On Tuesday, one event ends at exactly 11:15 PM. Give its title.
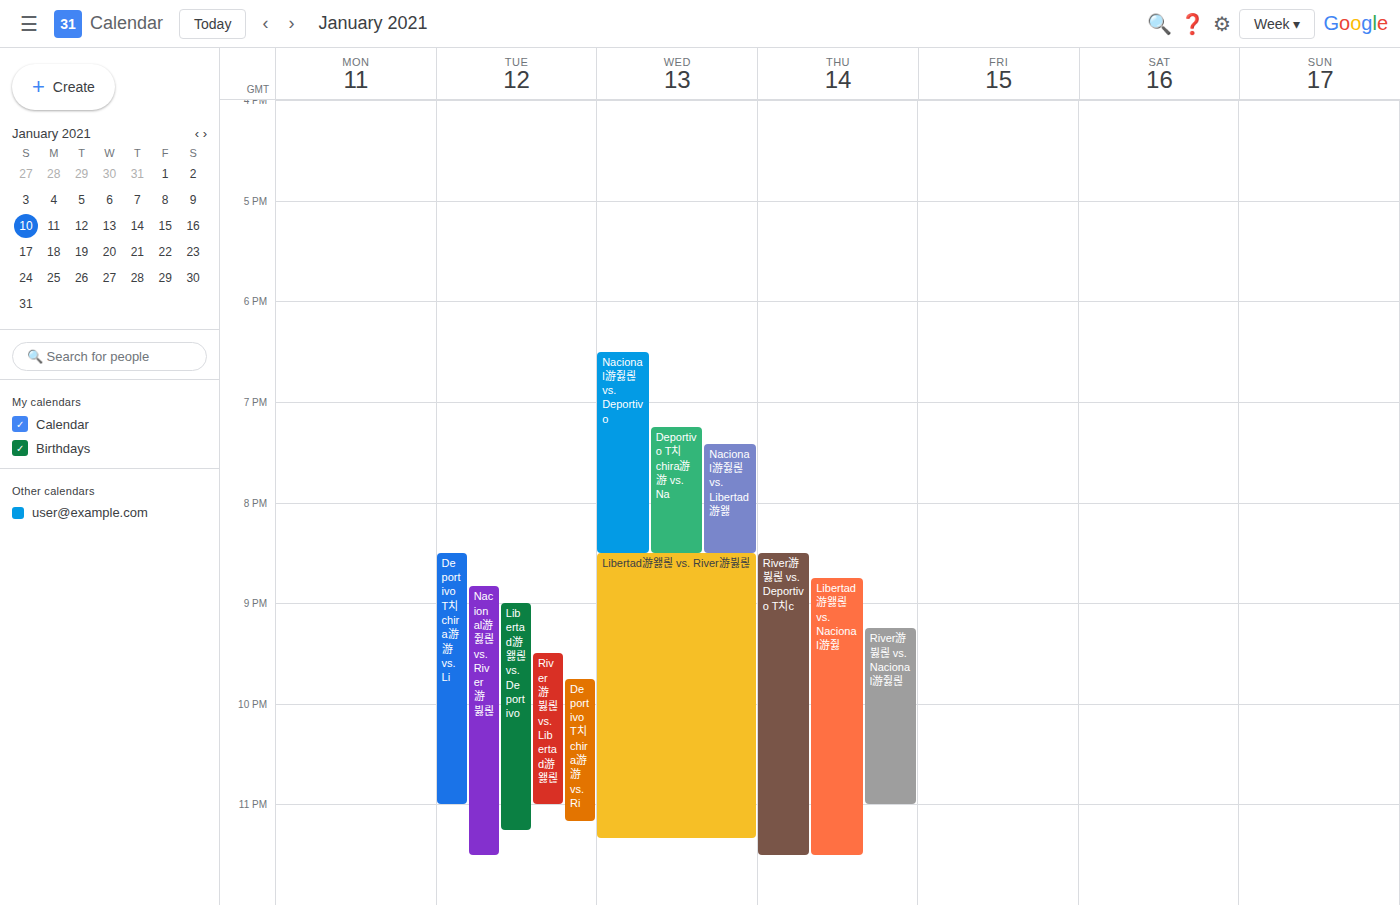
"Libertad游왫릖 vs. Deportivo"